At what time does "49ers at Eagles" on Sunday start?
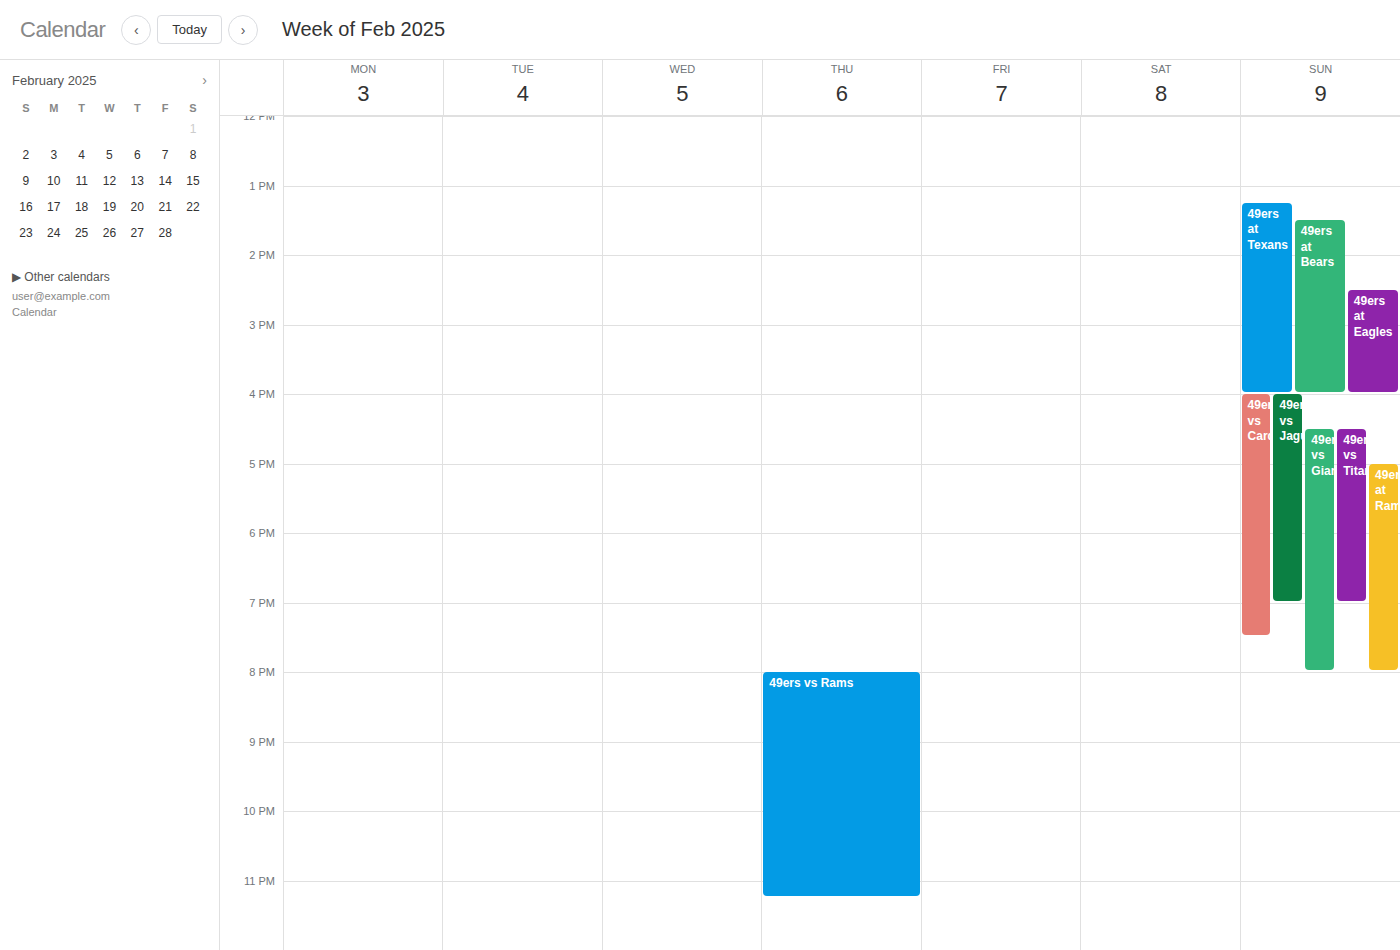
2:30 PM